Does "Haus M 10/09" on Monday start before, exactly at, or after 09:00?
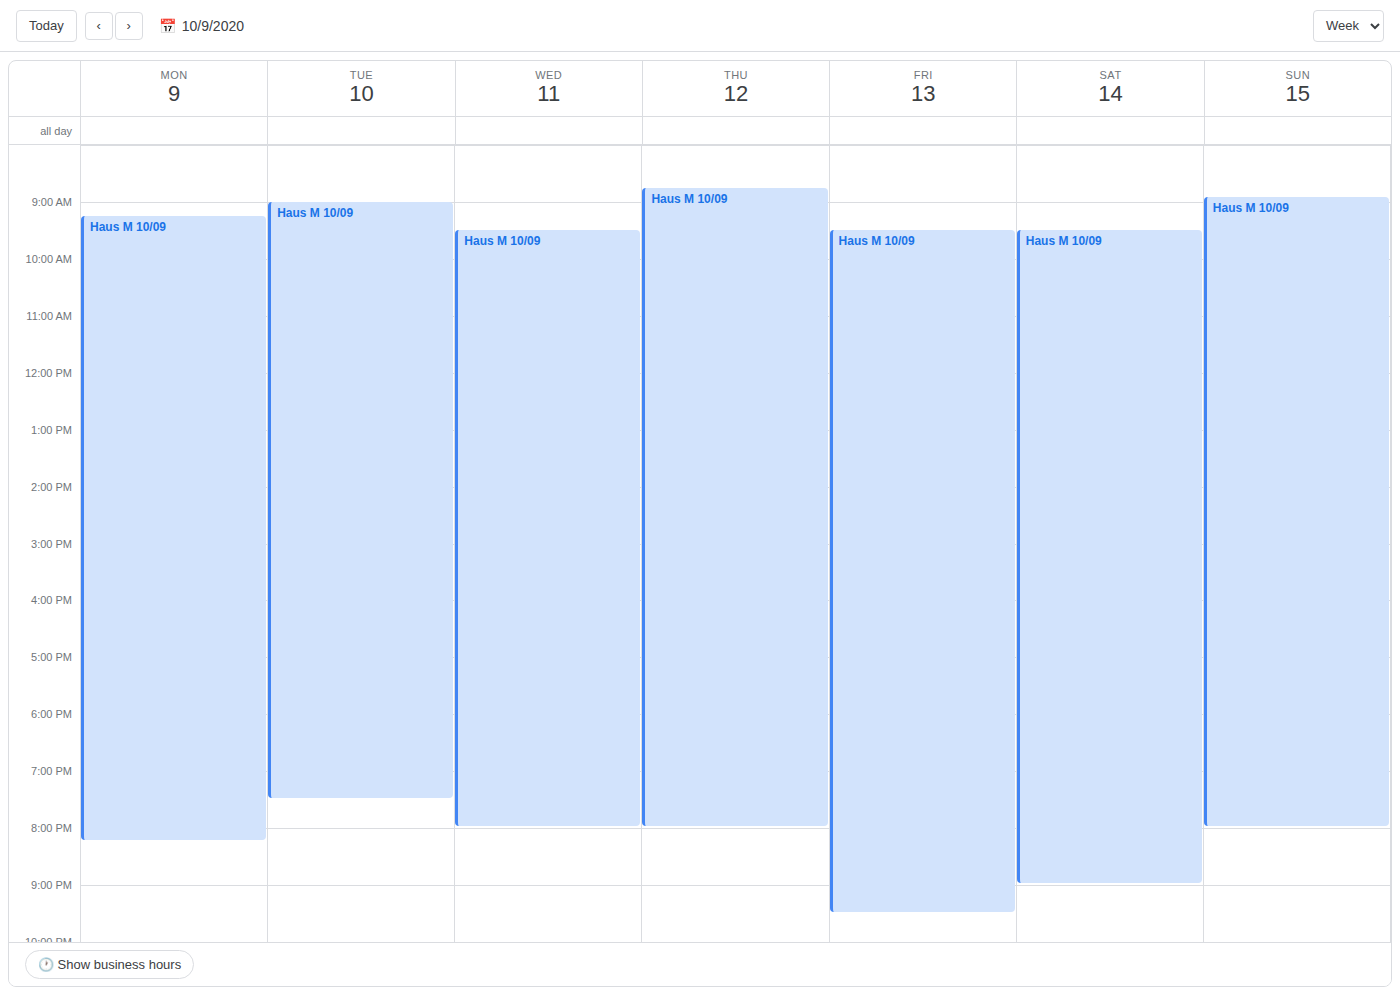
09:15 -- after 09:00, 15 minutes below the 09:00 line.